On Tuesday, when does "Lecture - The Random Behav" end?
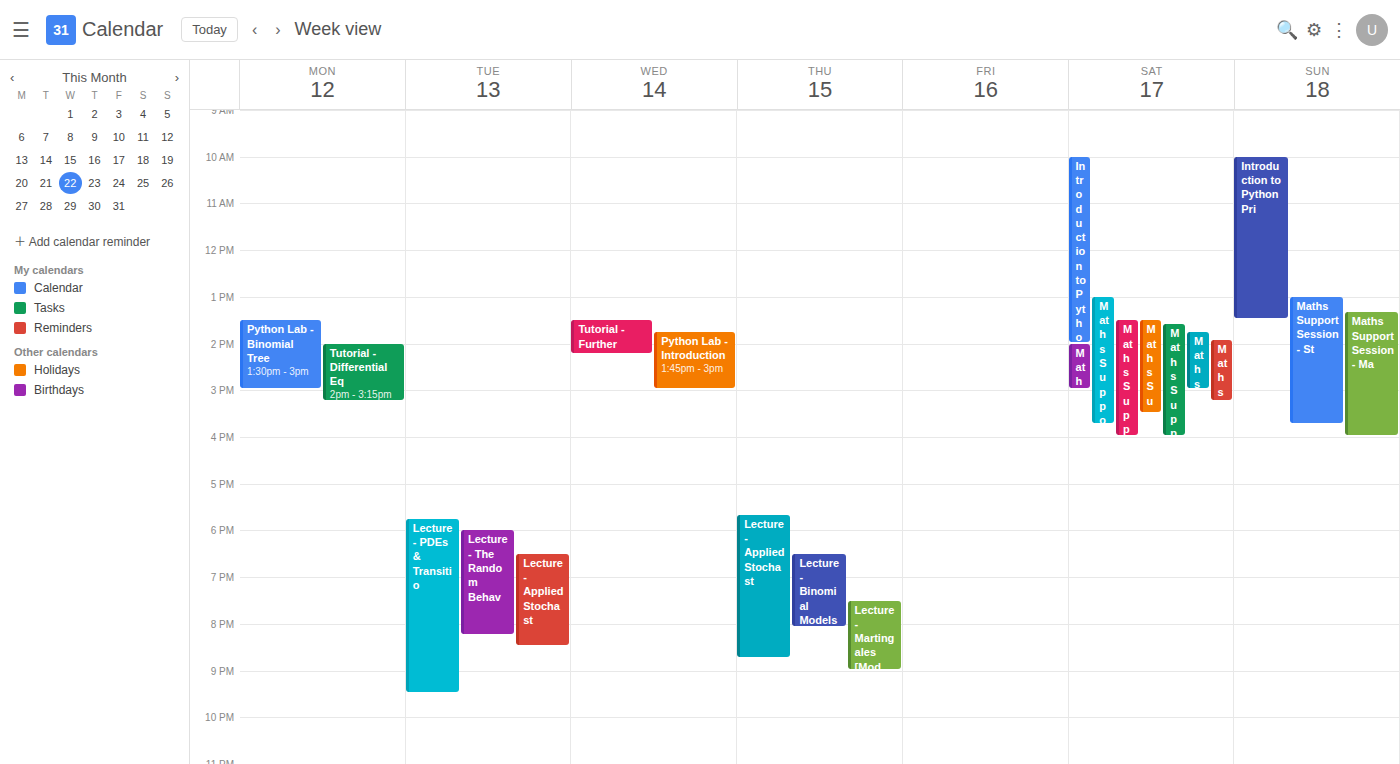
8:15 PM